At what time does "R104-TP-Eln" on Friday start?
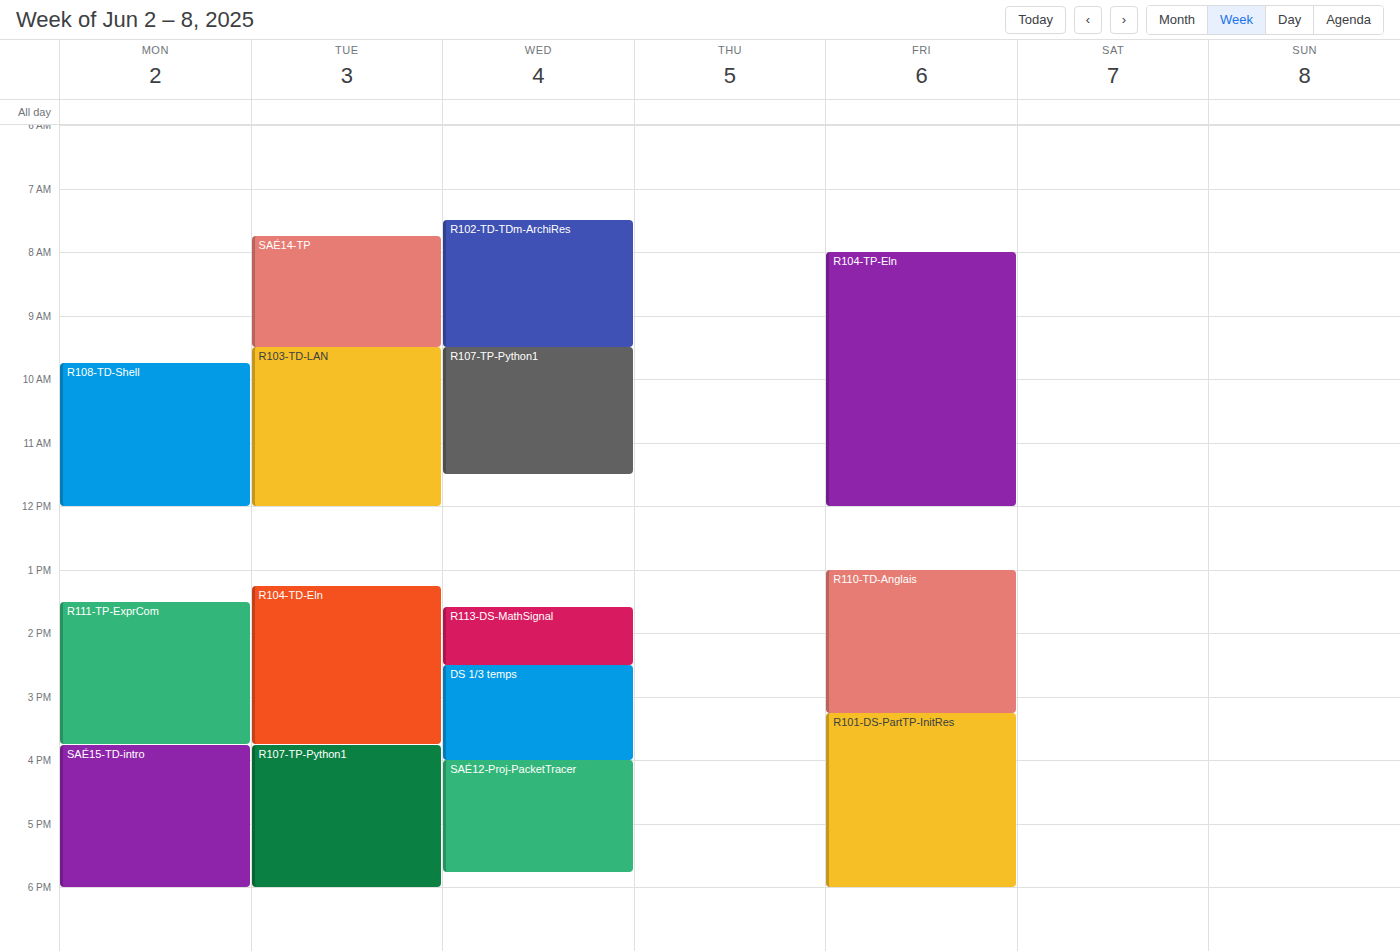
8:00 AM